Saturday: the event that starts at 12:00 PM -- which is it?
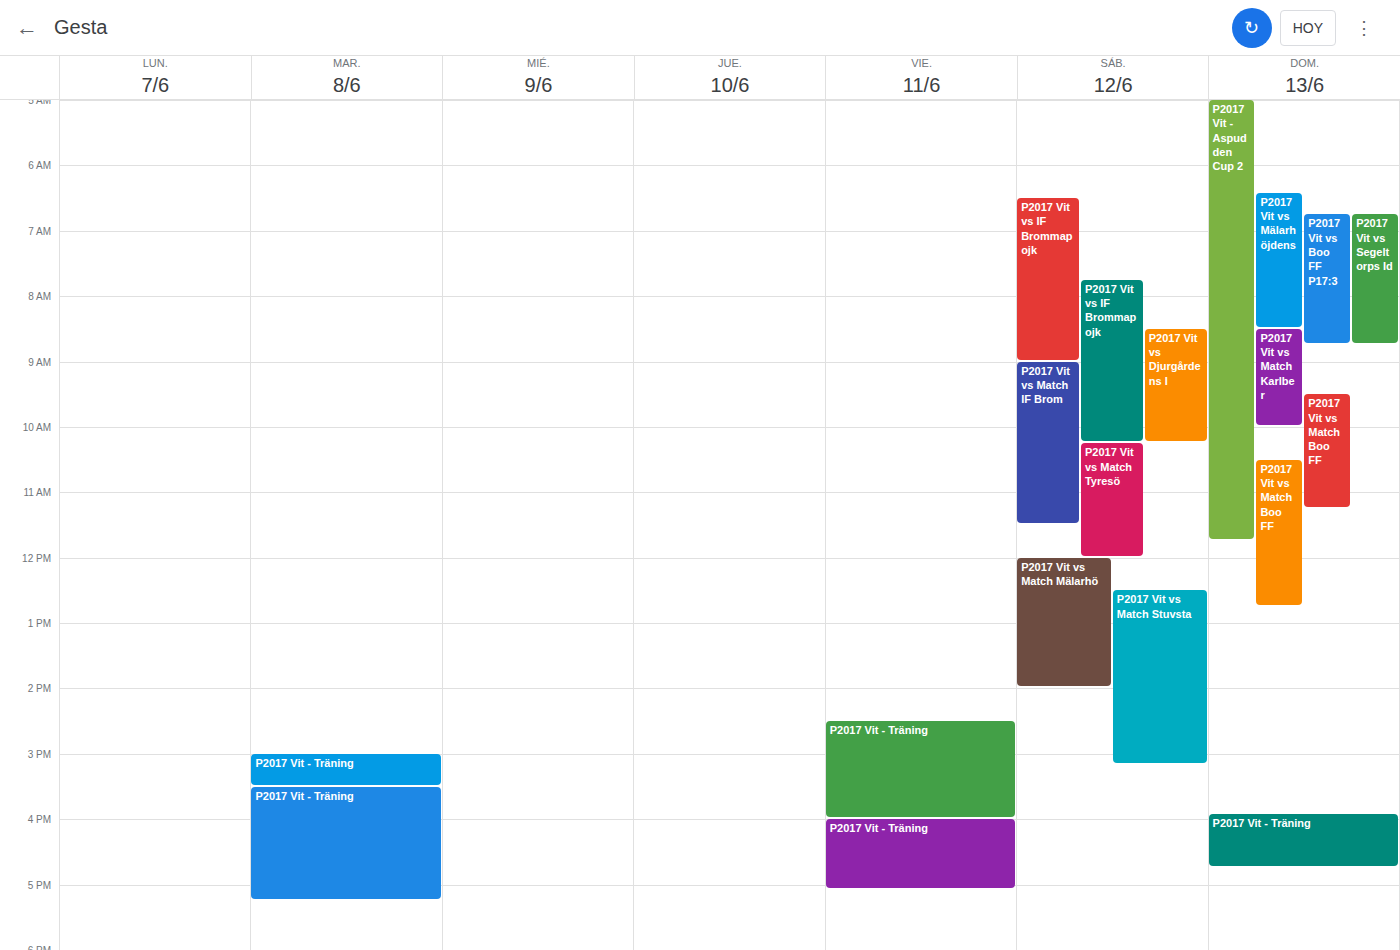
"P2017 Vit vs Match Mälarhö"